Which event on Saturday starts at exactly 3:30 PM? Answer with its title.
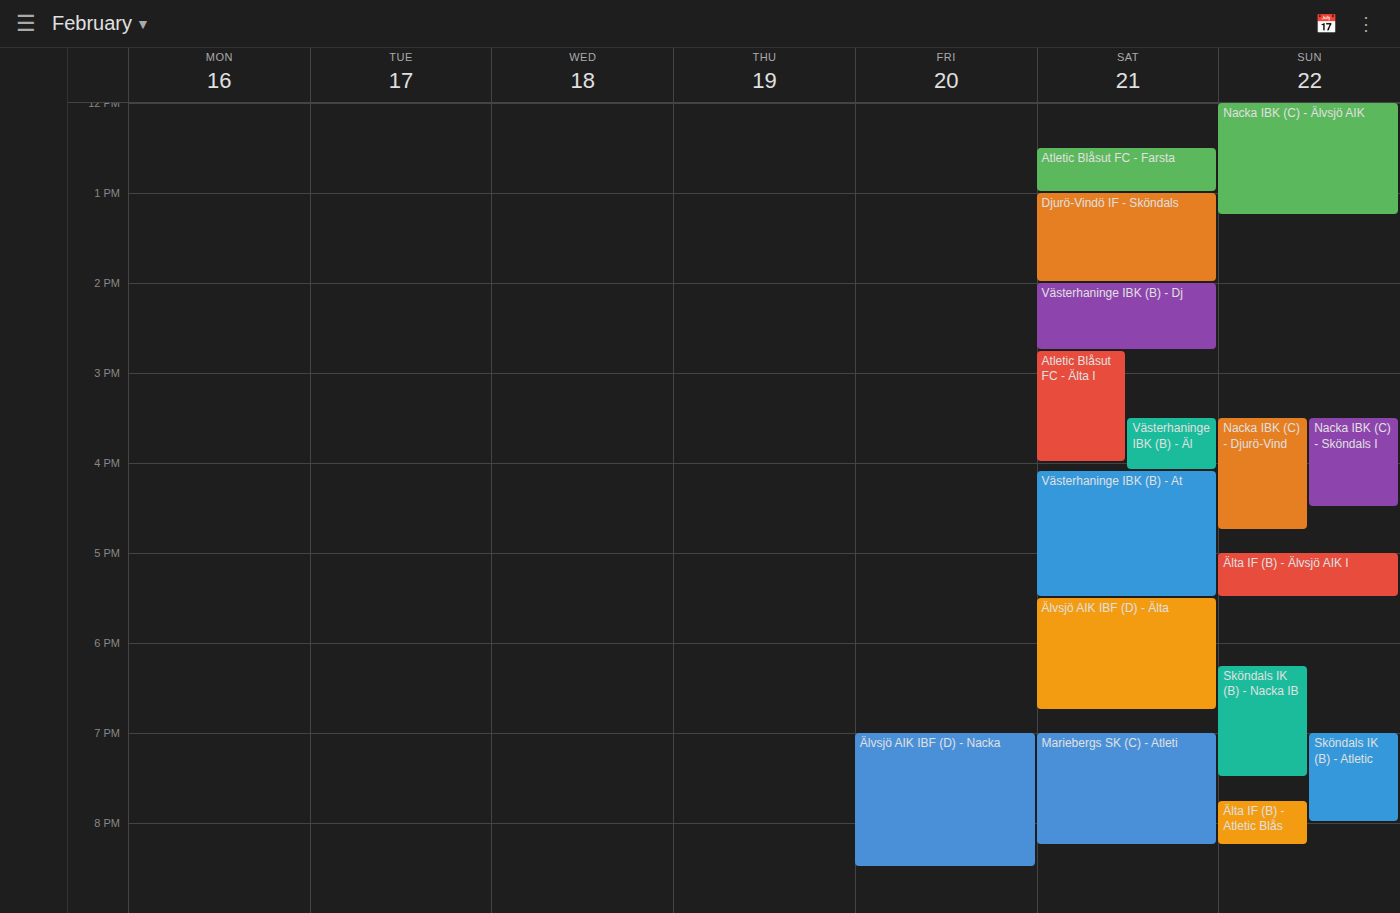
"Västerhaninge IBK (B) - Äl"